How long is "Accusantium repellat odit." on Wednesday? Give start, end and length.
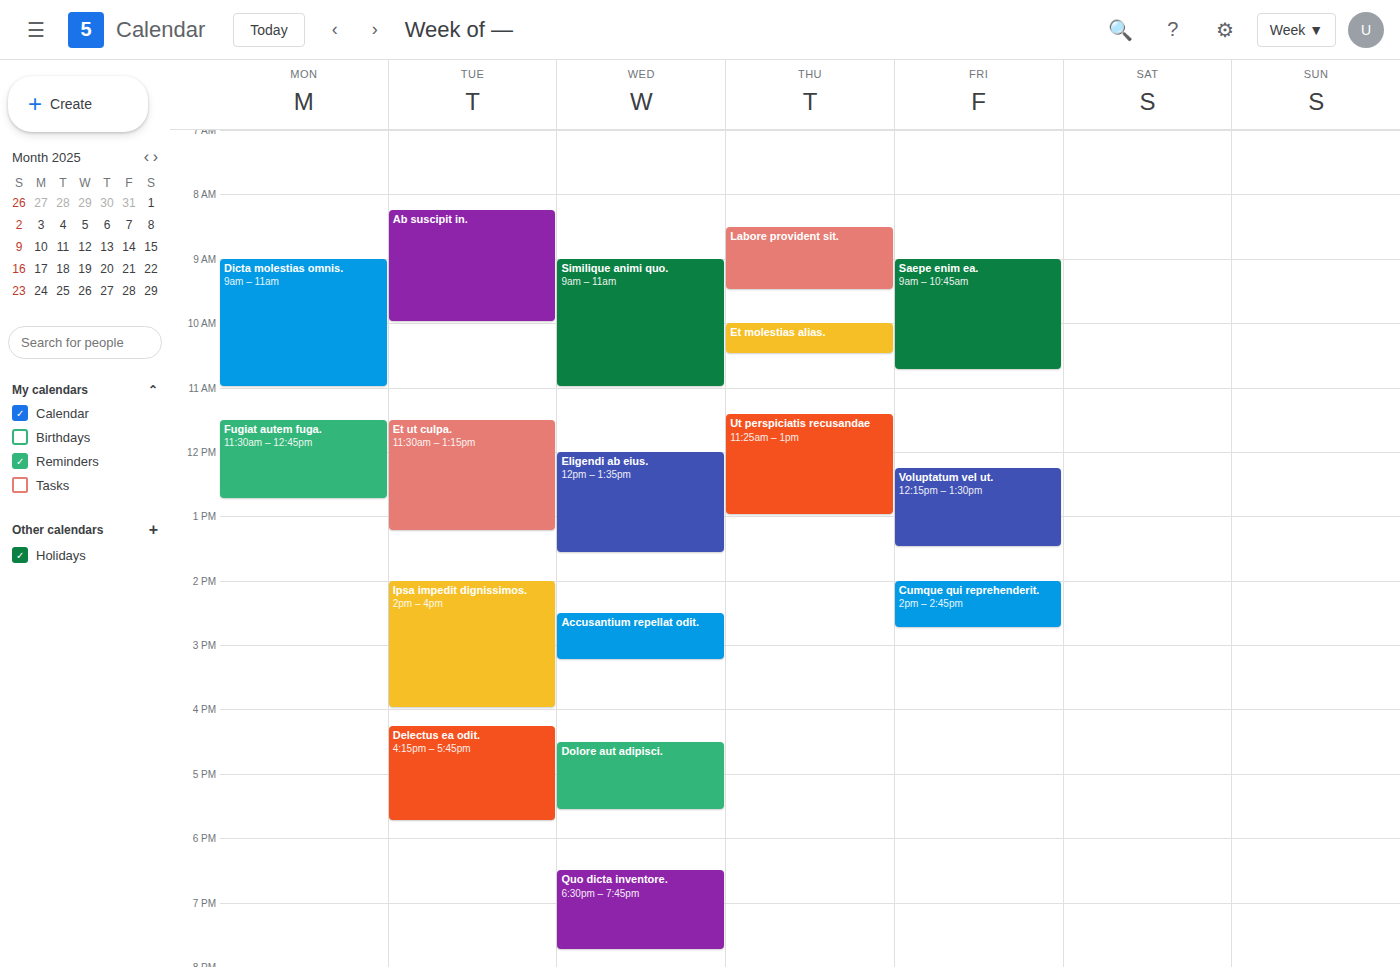
14:30 to 15:15, 45 minutes